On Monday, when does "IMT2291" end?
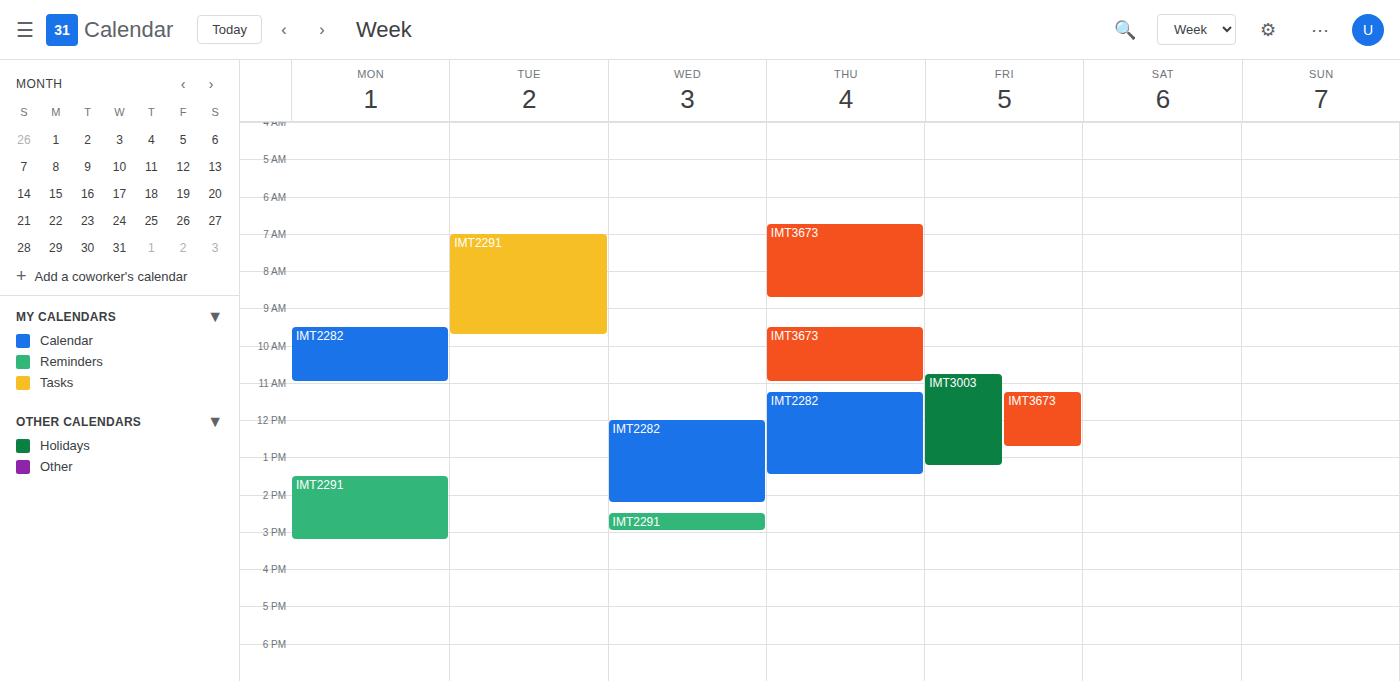
3:15 PM